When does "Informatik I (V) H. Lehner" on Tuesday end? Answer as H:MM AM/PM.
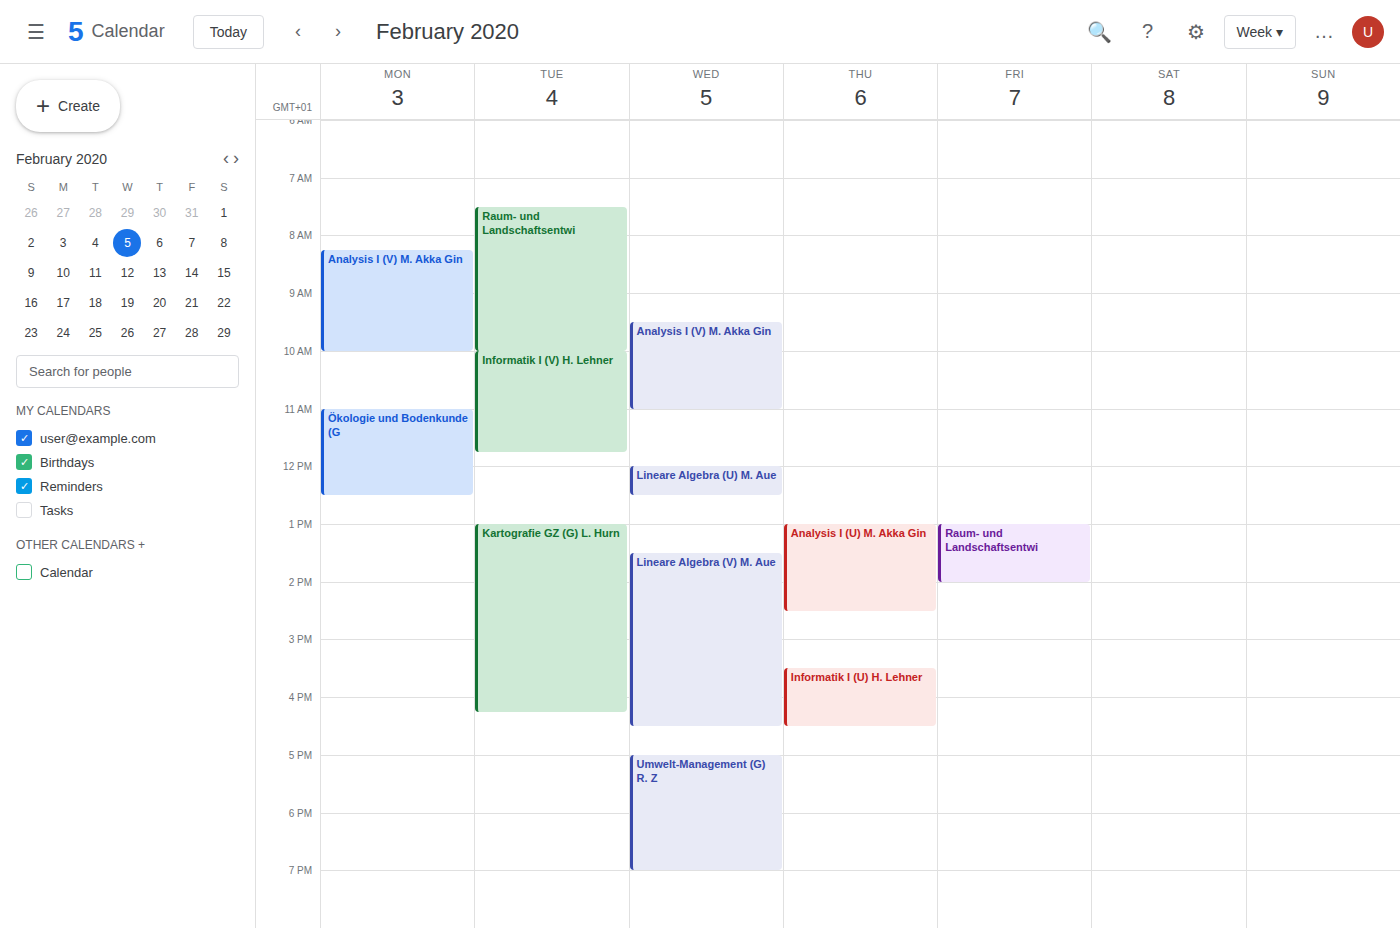
11:45 AM